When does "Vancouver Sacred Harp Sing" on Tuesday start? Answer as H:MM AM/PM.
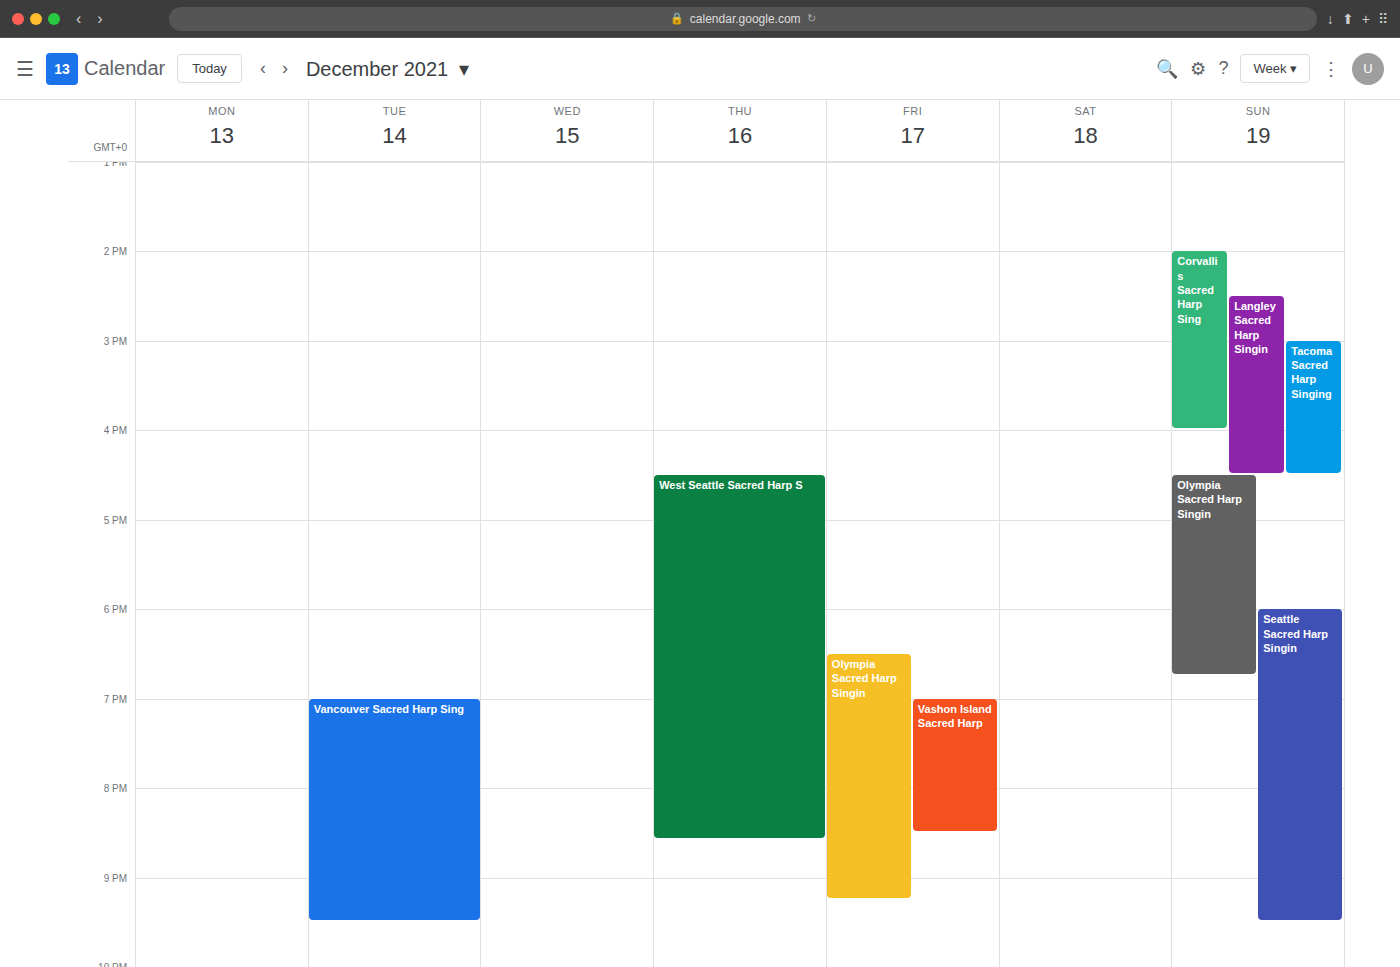
7:00 PM